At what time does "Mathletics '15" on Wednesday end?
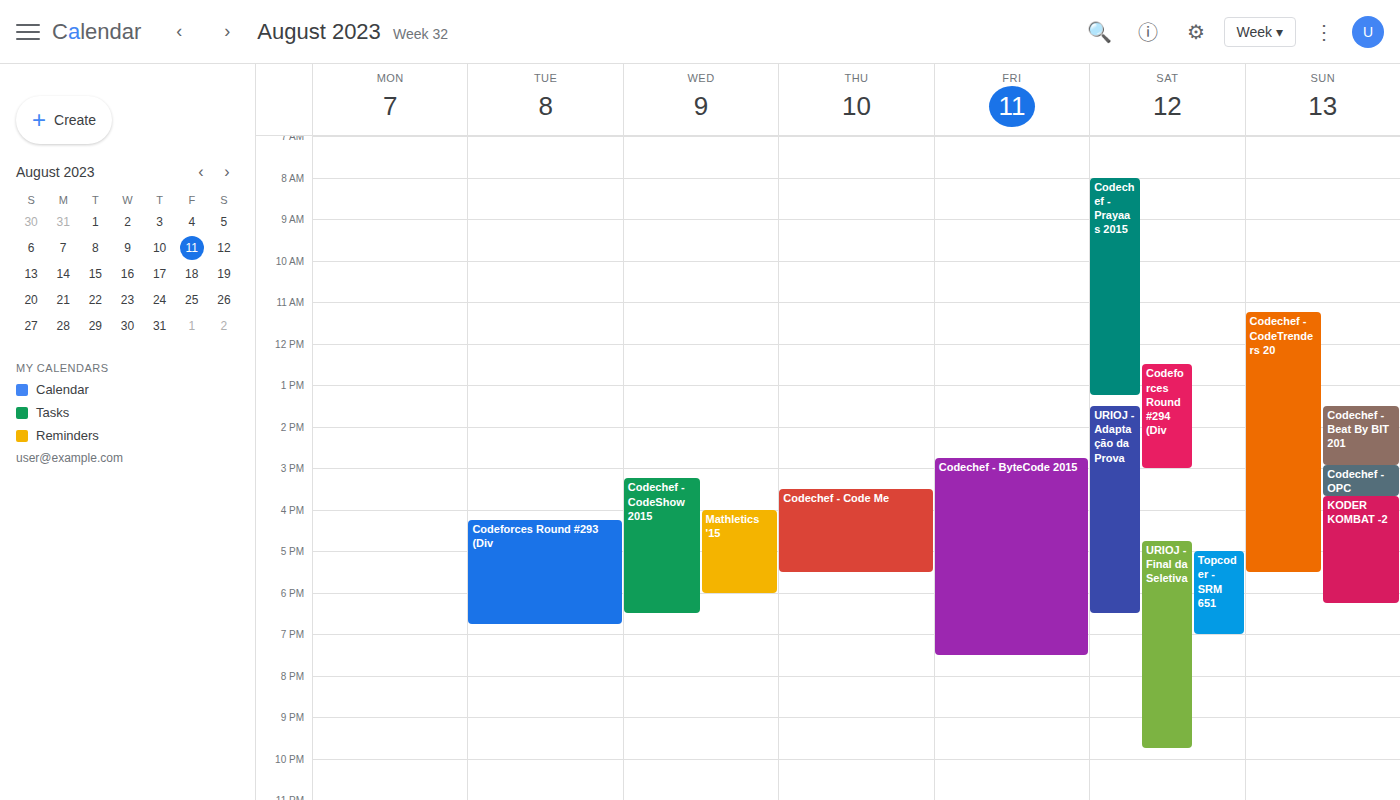
18:00